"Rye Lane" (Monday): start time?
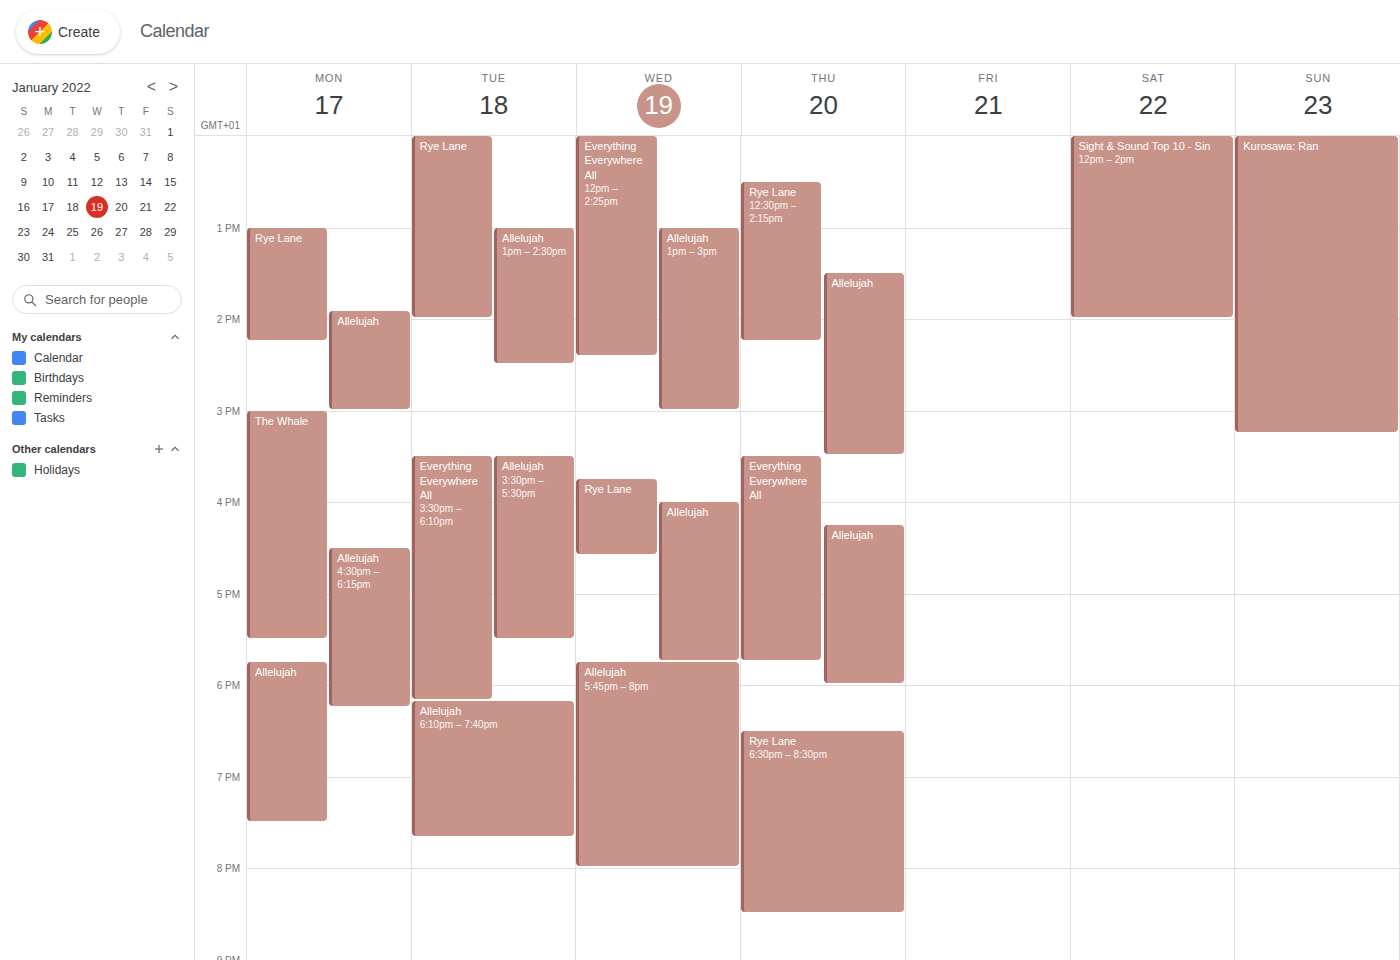
1:00 PM